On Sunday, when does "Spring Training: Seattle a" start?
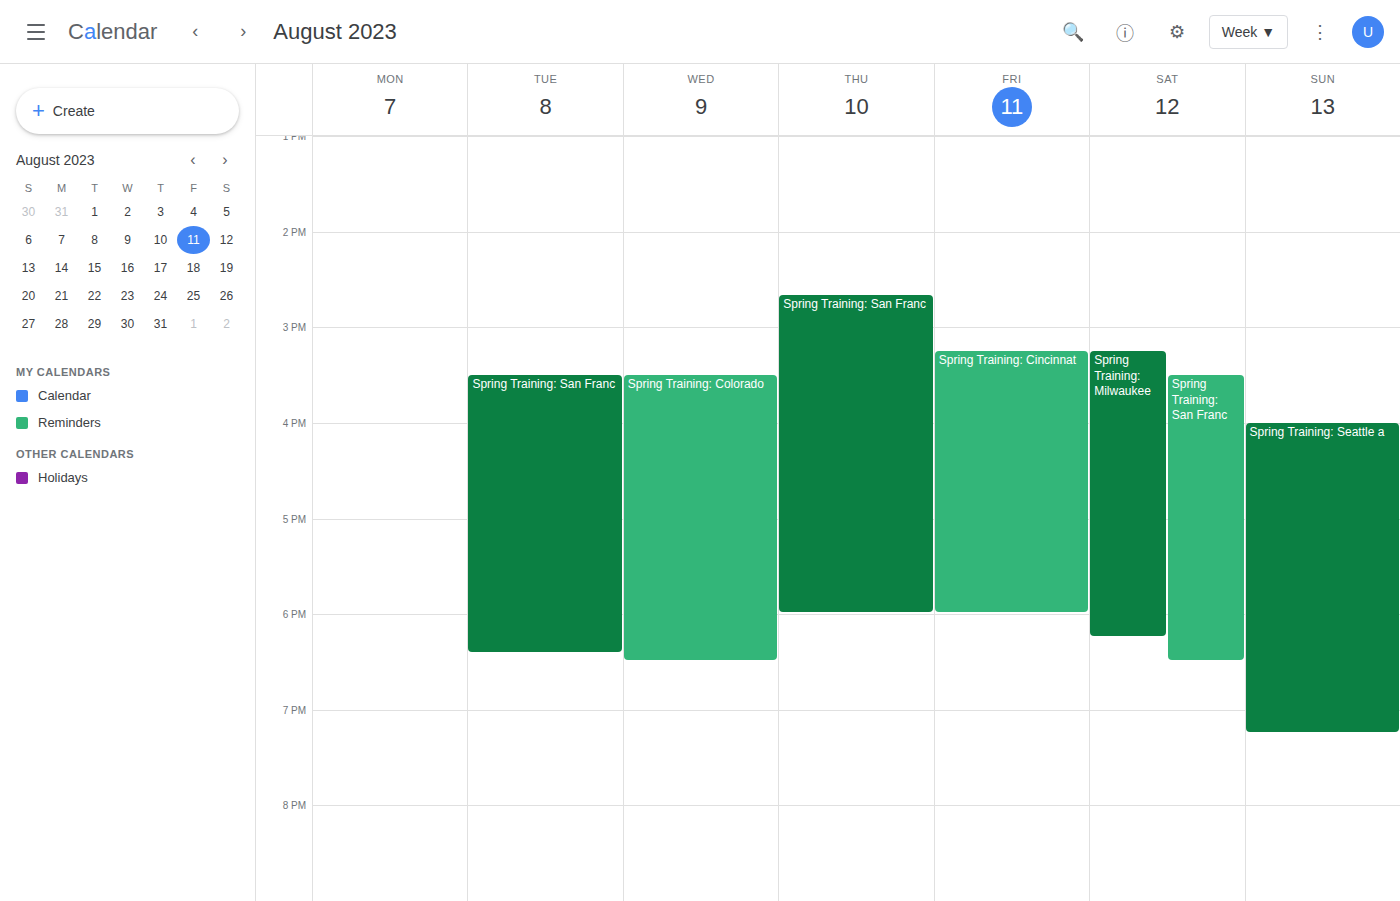
4:00 PM